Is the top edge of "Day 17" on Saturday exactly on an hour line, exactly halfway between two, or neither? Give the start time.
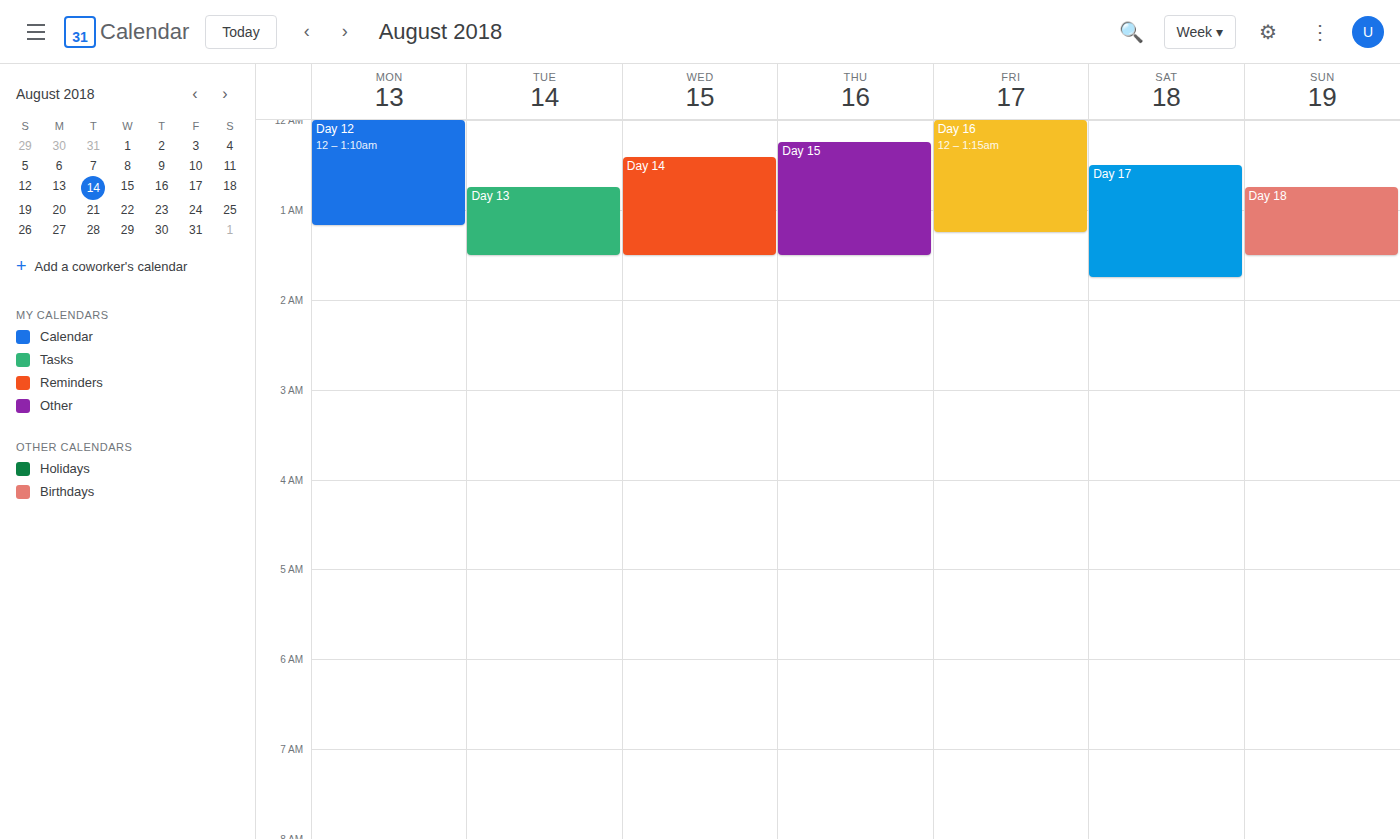
12:30 AM -- halfway between the 12 AM and 1 AM lines.